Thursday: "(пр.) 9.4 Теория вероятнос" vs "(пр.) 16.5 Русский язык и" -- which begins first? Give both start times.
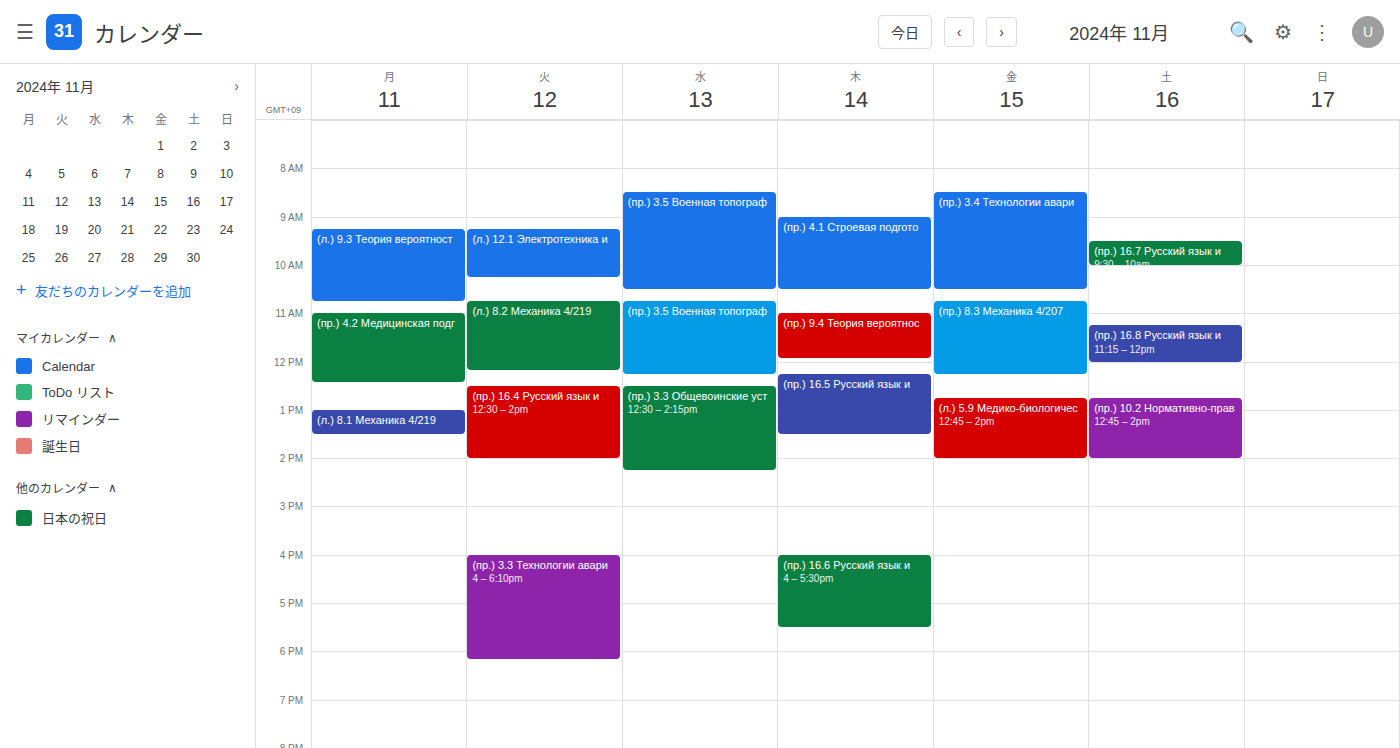
"(пр.) 9.4 Теория вероятнос" 11:00 AM; "(пр.) 16.5 Русский язык и" 12:15 PM.